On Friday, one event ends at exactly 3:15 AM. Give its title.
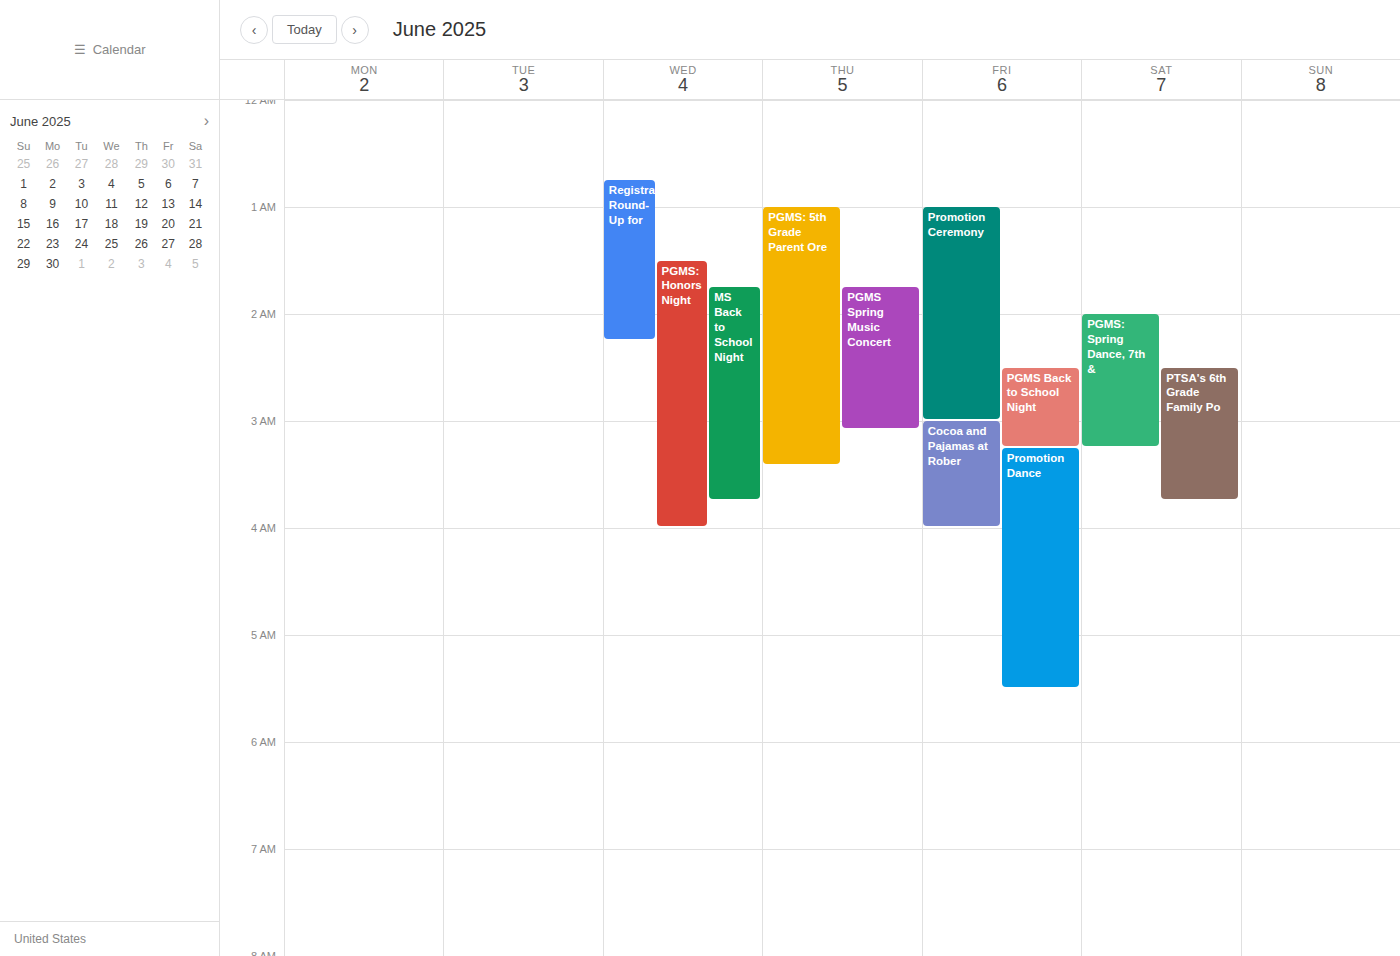
"PGMS Back to School Night"